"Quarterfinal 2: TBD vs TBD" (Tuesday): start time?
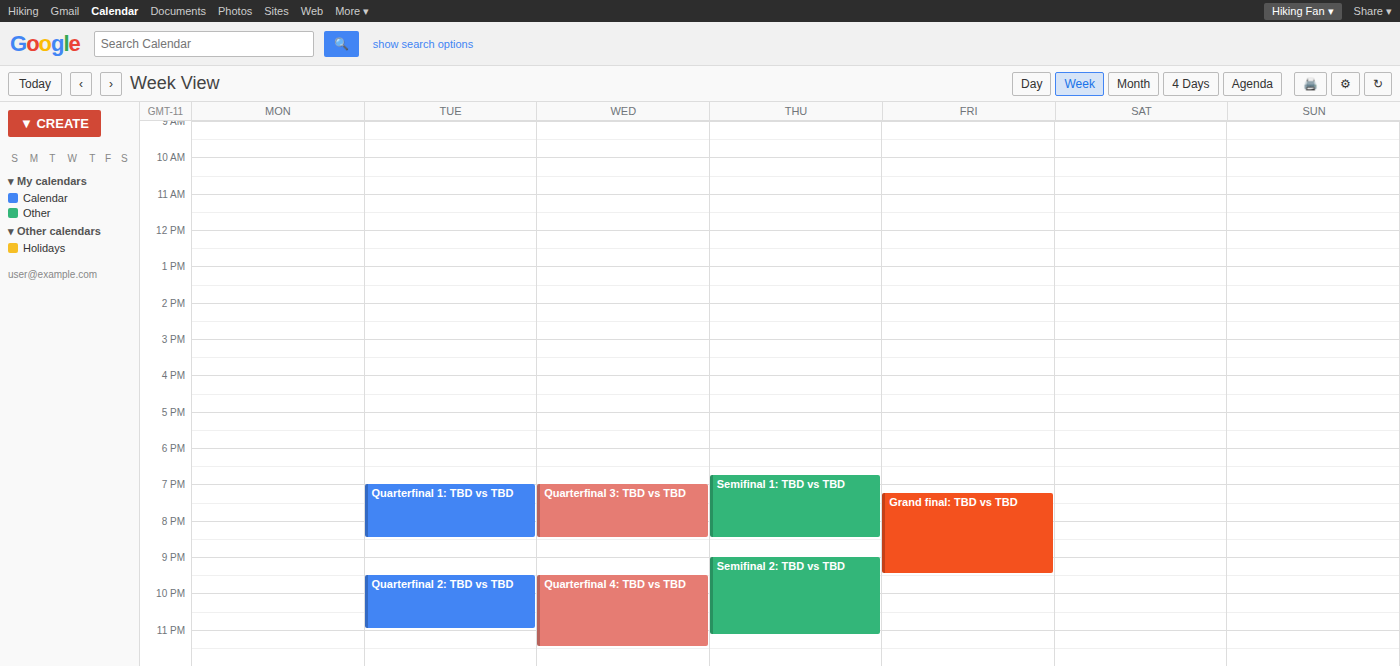
9:30 PM